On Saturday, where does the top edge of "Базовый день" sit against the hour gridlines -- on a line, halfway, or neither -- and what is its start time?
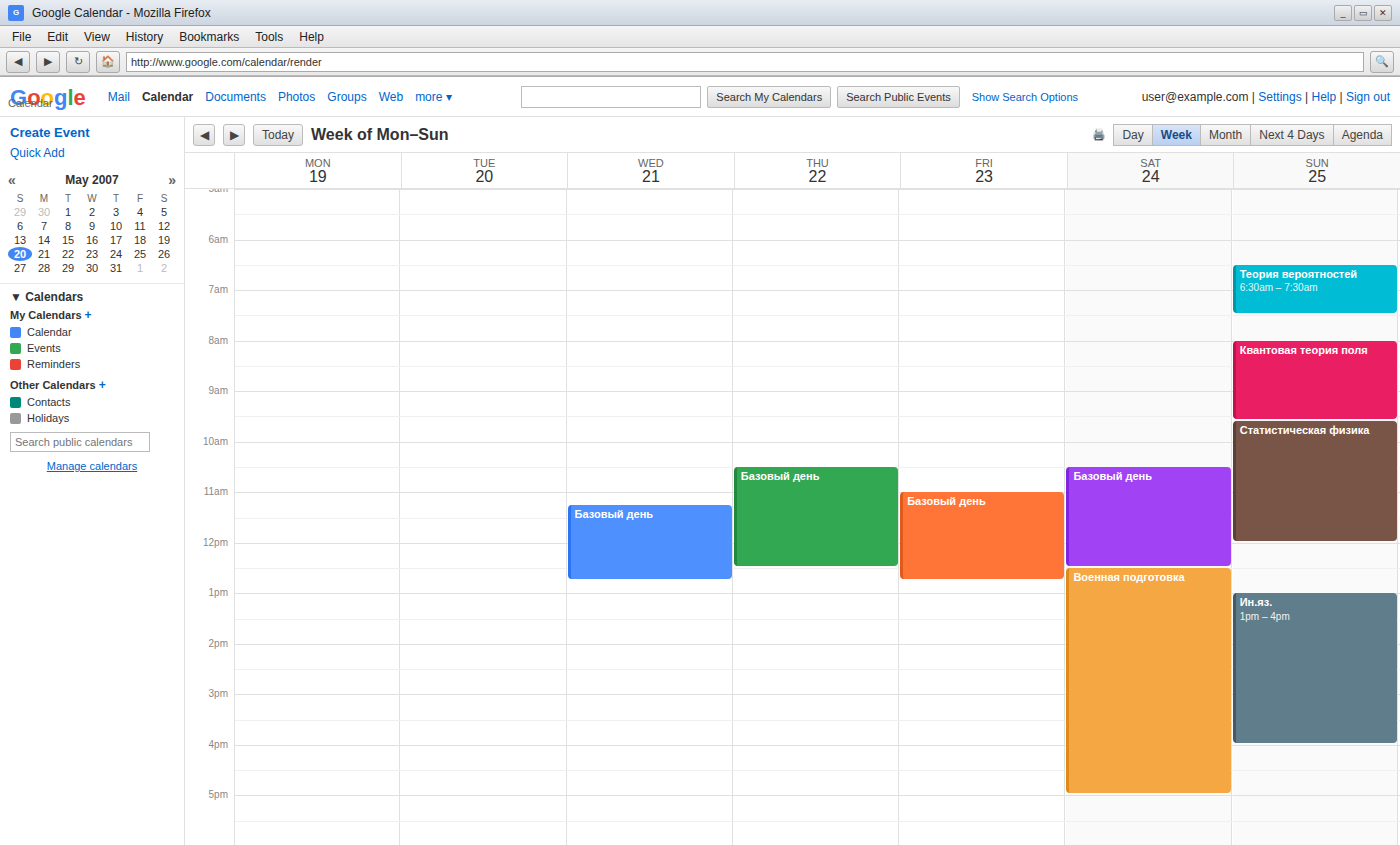
10:30 -- halfway between the 10:00 and 11:00 lines.